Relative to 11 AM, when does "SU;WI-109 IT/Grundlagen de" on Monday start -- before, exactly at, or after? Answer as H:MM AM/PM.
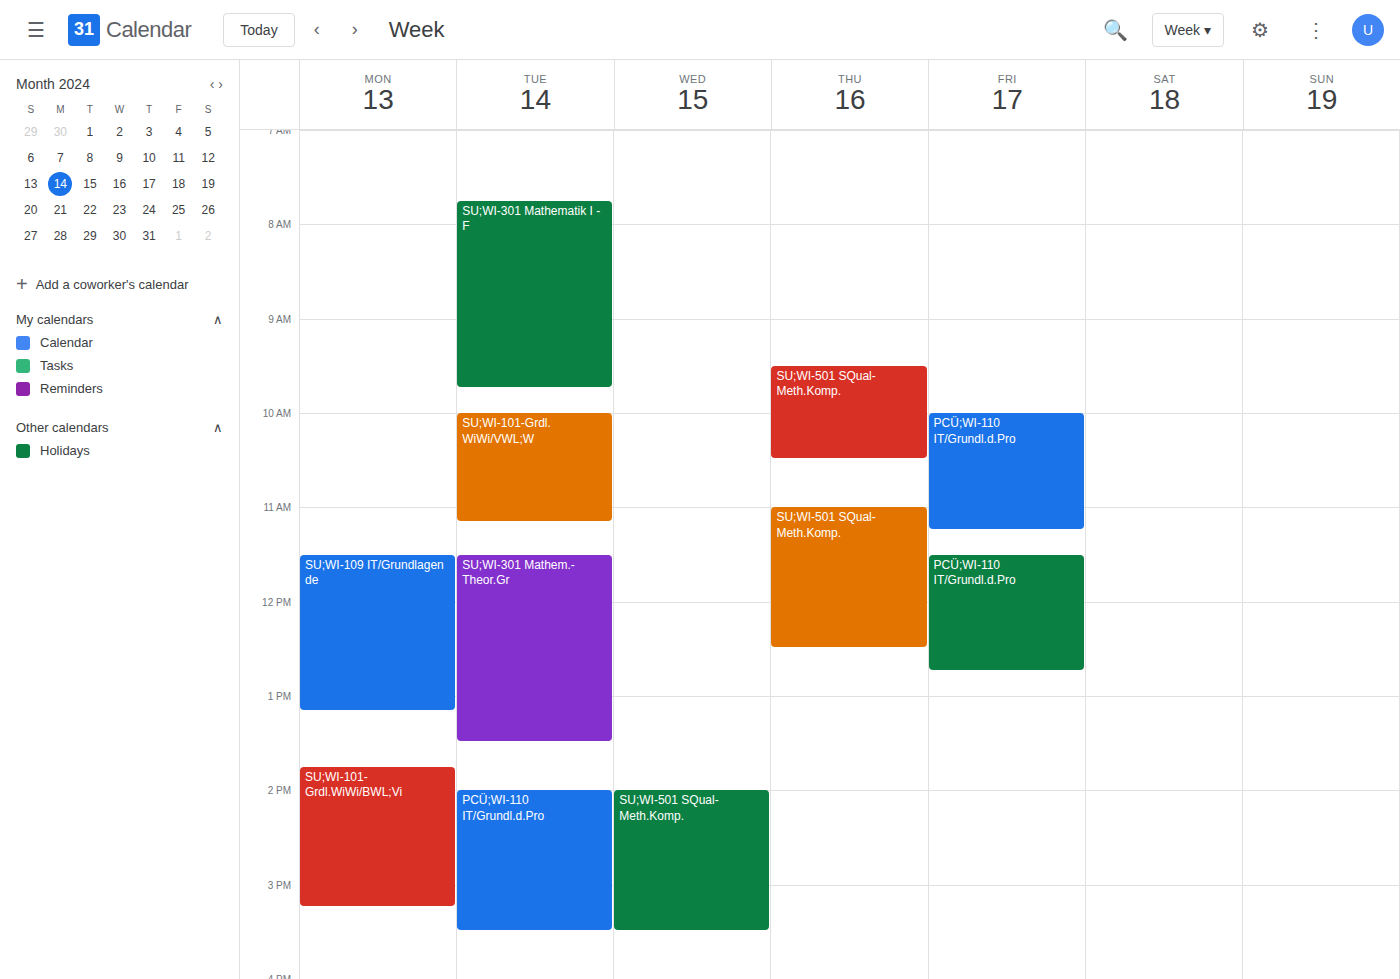
11:30 AM -- after 11 AM, 30 minutes below the 11 AM line.